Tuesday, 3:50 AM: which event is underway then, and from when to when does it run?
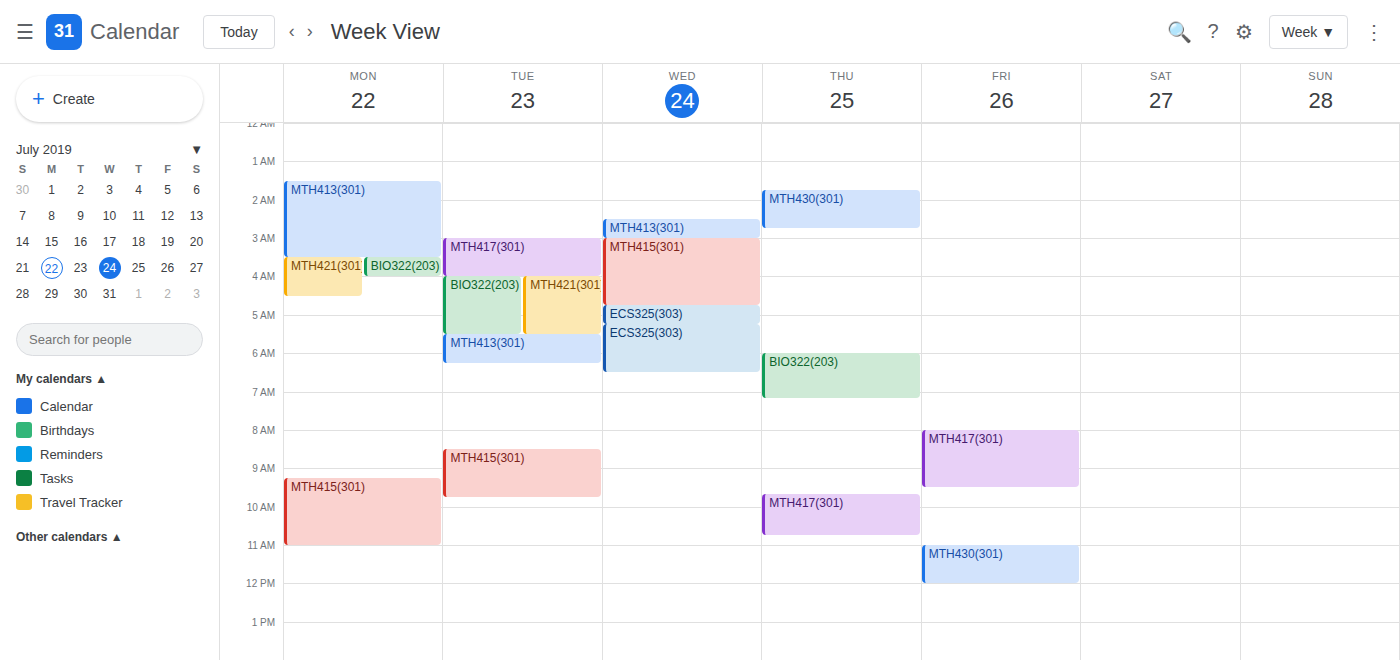
"MTH417(301)", 3:00 AM to 4:00 AM